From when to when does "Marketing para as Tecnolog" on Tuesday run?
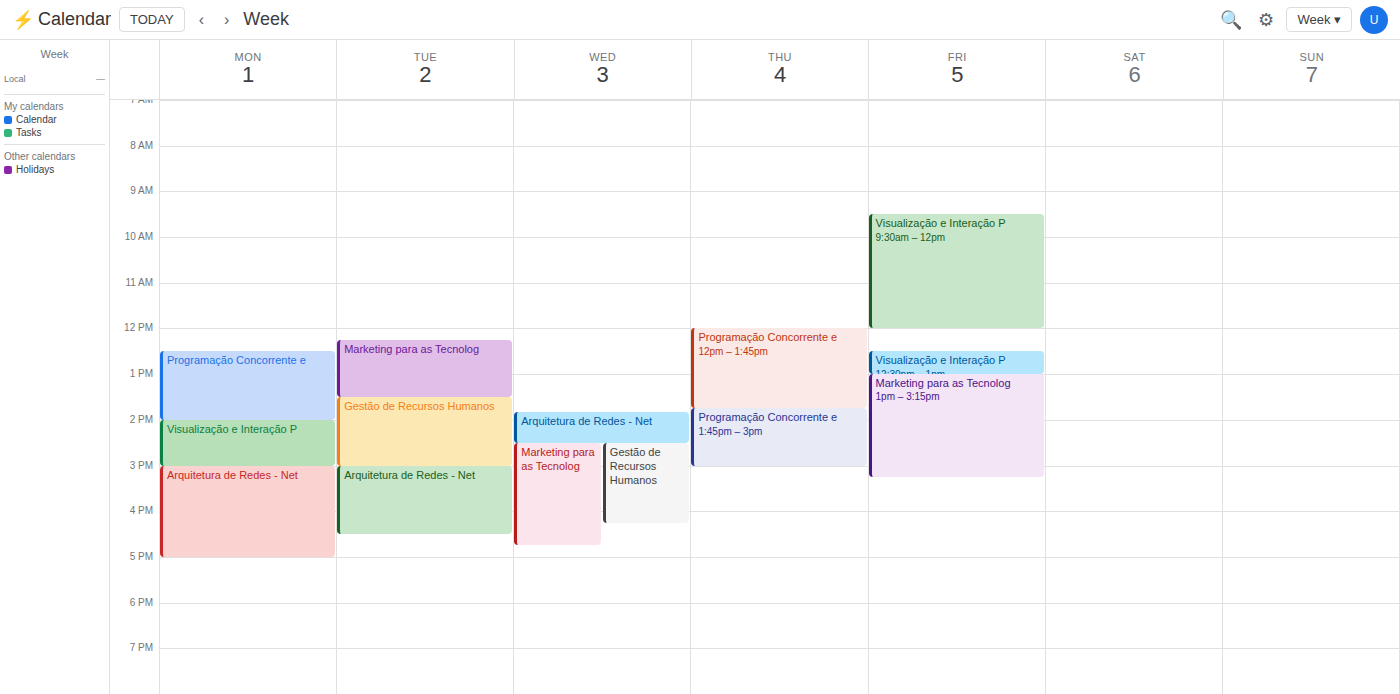
12:15 PM to 1:30 PM